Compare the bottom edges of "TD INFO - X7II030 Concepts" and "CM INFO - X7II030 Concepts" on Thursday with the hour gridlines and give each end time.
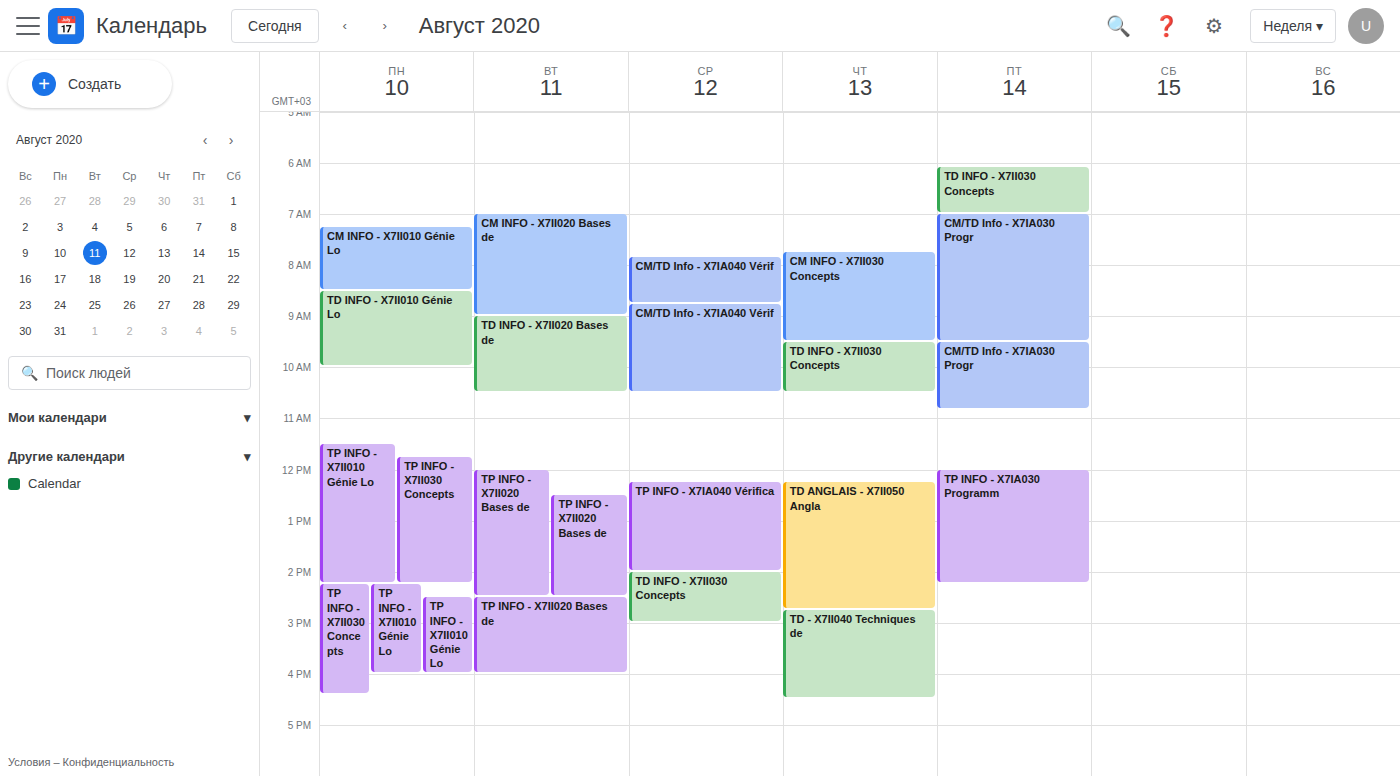
"TD INFO - X7II030 Concepts": 10:30, halfway between the 10:00 and 11:00 lines. "CM INFO - X7II030 Concepts": 09:30, halfway between the 09:00 and 10:00 lines.